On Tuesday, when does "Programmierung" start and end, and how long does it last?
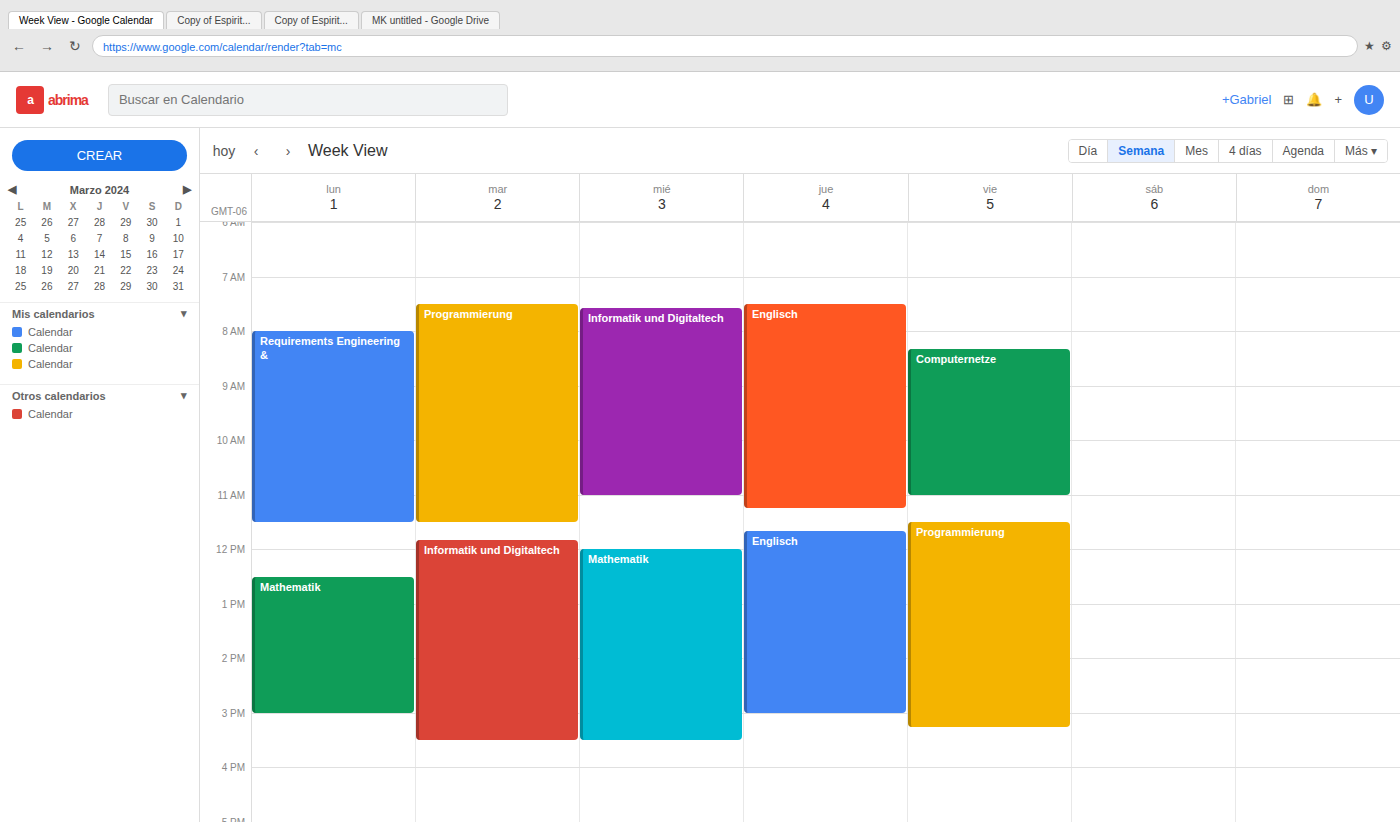
7:30 AM to 11:30 AM, 4 hours